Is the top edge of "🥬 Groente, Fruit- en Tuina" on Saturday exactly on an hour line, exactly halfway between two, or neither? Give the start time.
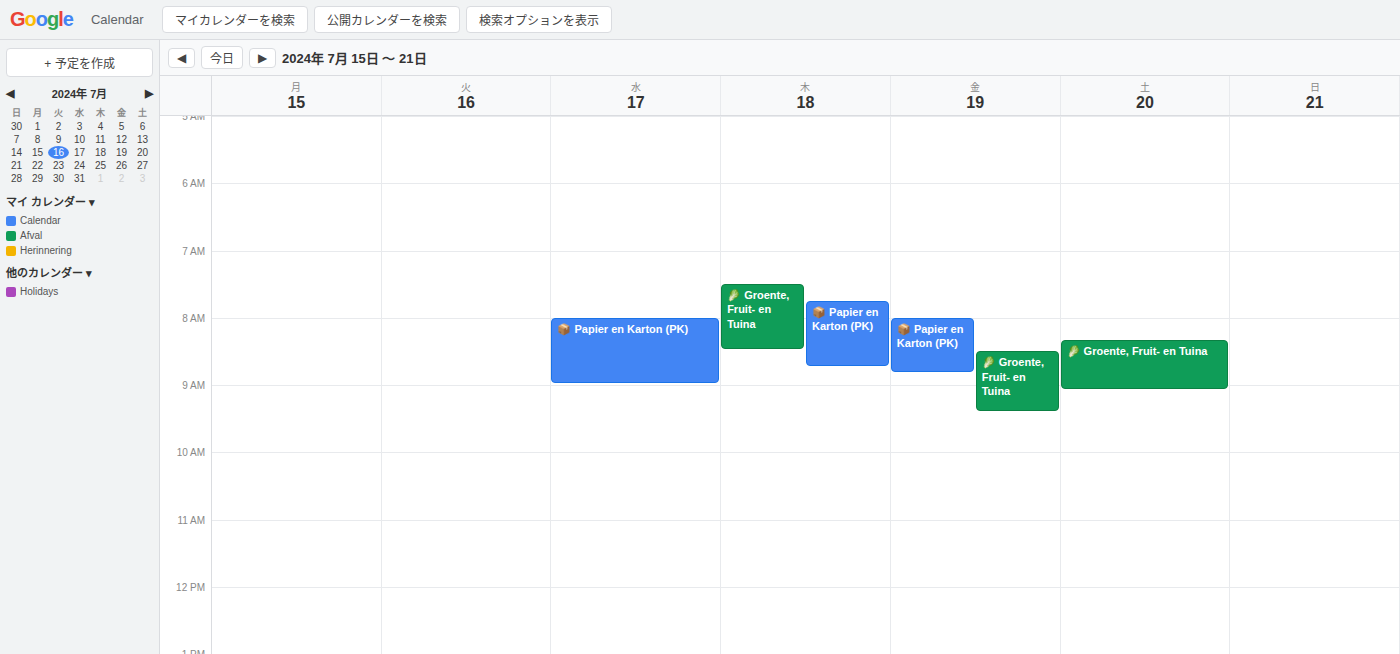
8:20 AM -- neither: 20 minutes below the 8 AM line and 40 minutes above the 9 AM line.